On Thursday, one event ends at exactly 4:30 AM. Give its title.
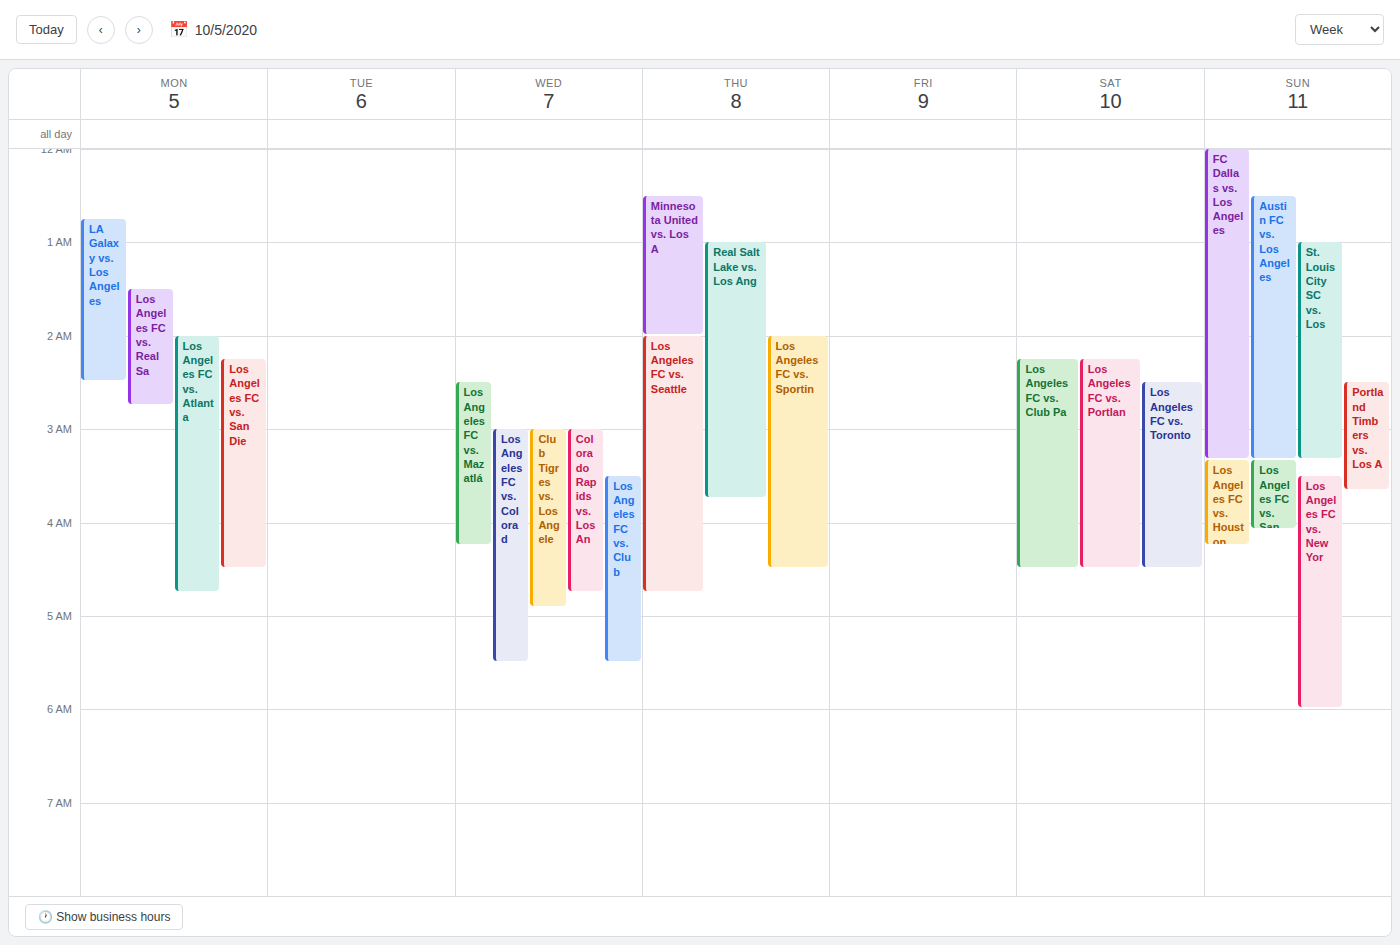
"Los Angeles FC vs. Sportin"